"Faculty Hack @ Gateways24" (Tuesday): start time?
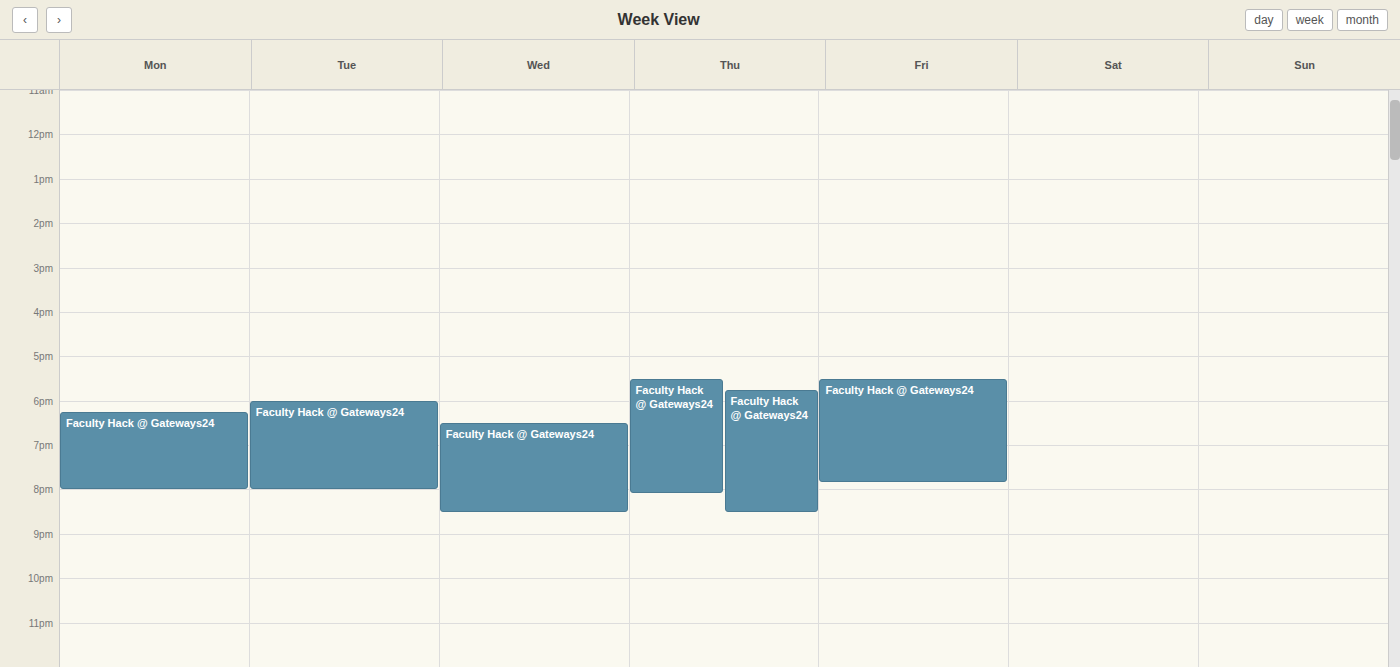
6:00 PM